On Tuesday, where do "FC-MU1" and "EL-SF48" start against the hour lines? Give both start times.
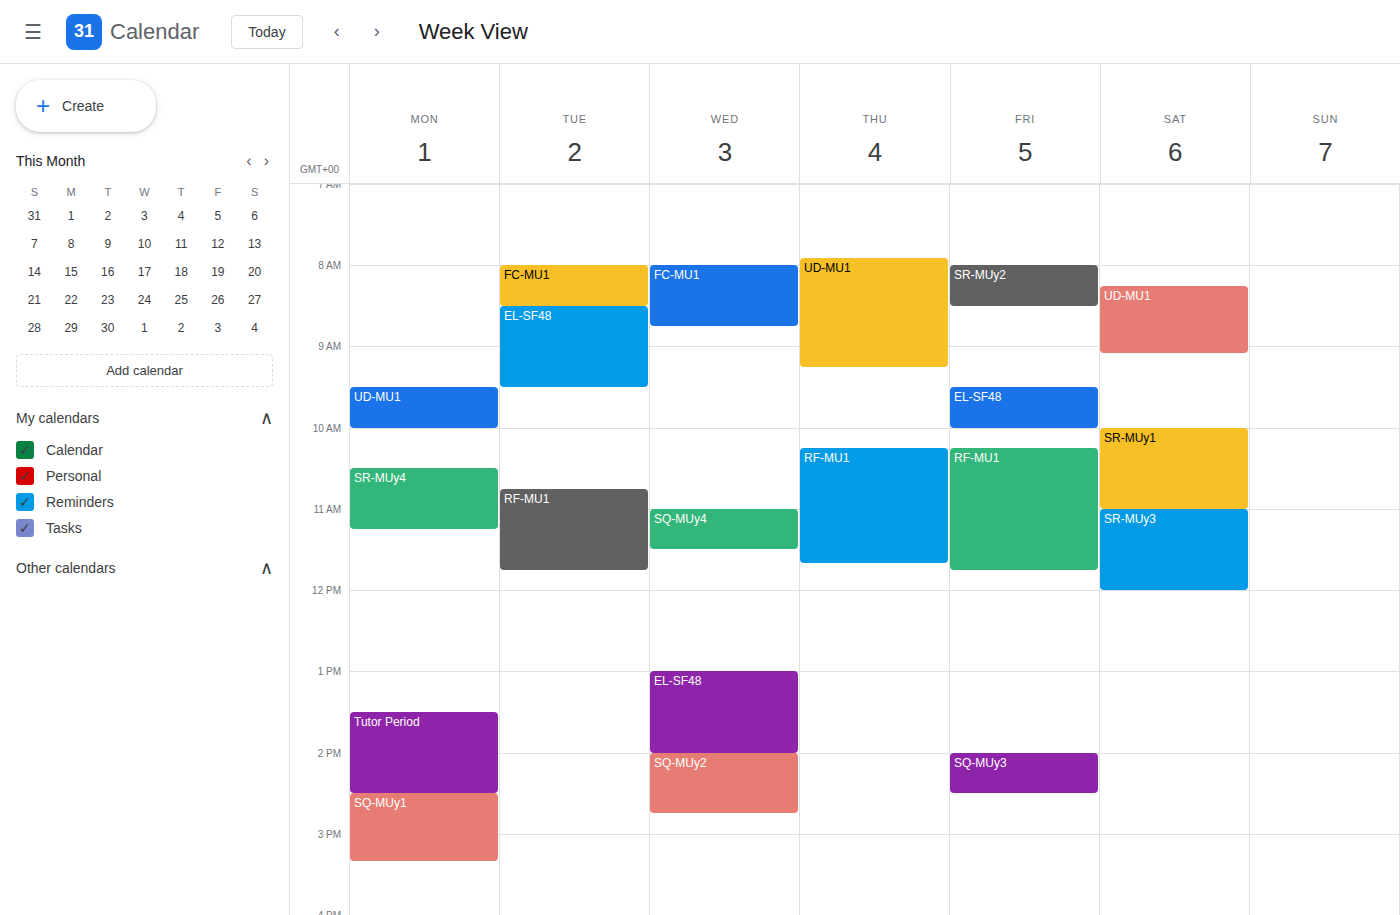
"FC-MU1": 8:00 AM, exactly on the 8 AM line. "EL-SF48": 8:30 AM, halfway between the 8 AM and 9 AM lines.